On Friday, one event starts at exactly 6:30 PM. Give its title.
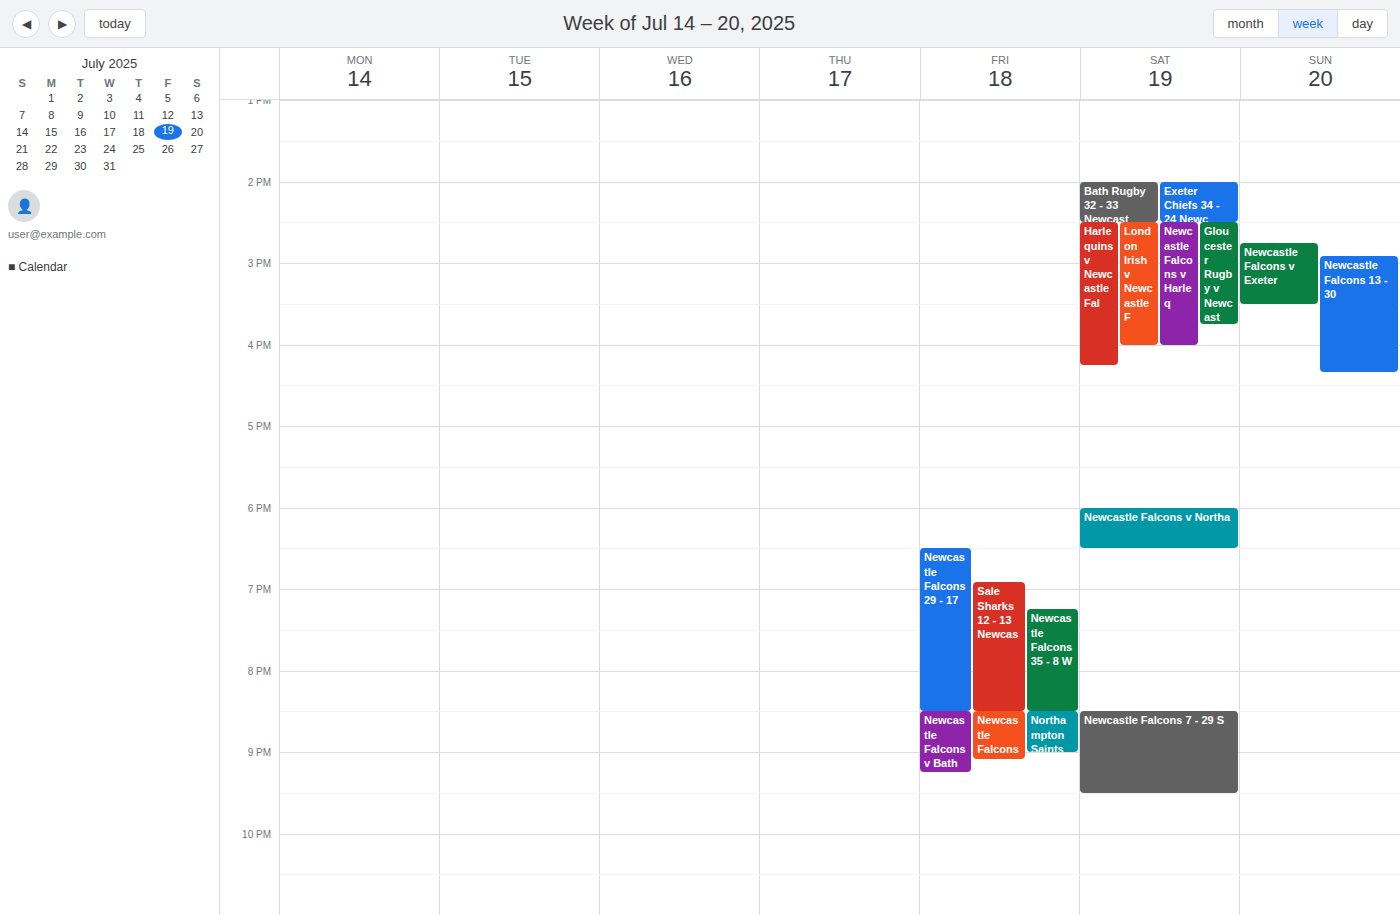
"Newcastle Falcons 29 - 17"